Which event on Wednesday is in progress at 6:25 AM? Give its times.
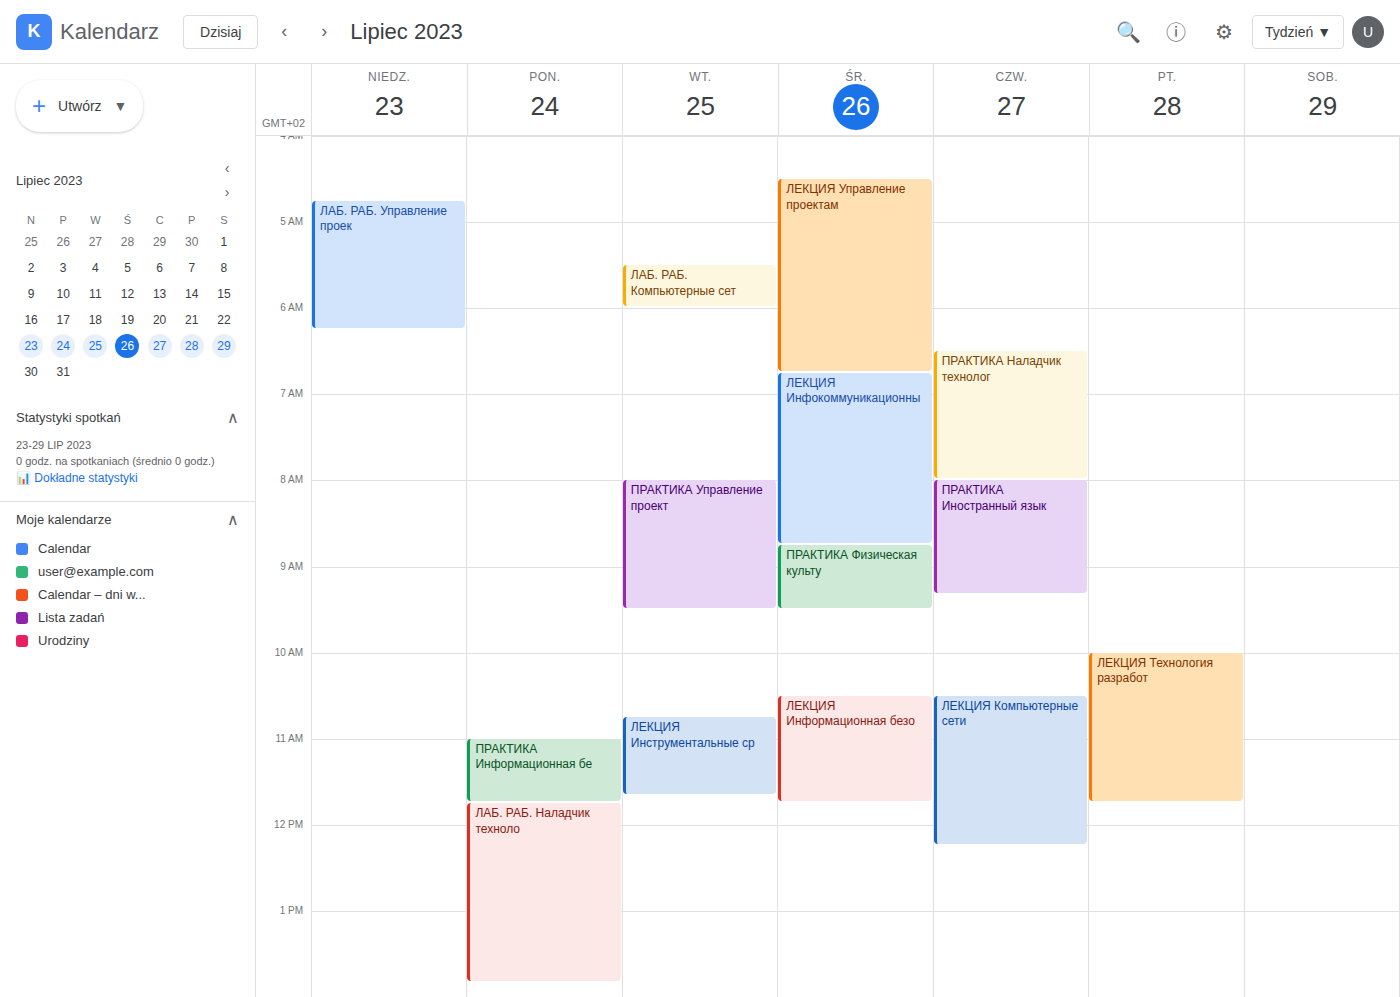
"ЛЕКЦИЯ Управление проектам", 4:30 AM to 6:45 AM